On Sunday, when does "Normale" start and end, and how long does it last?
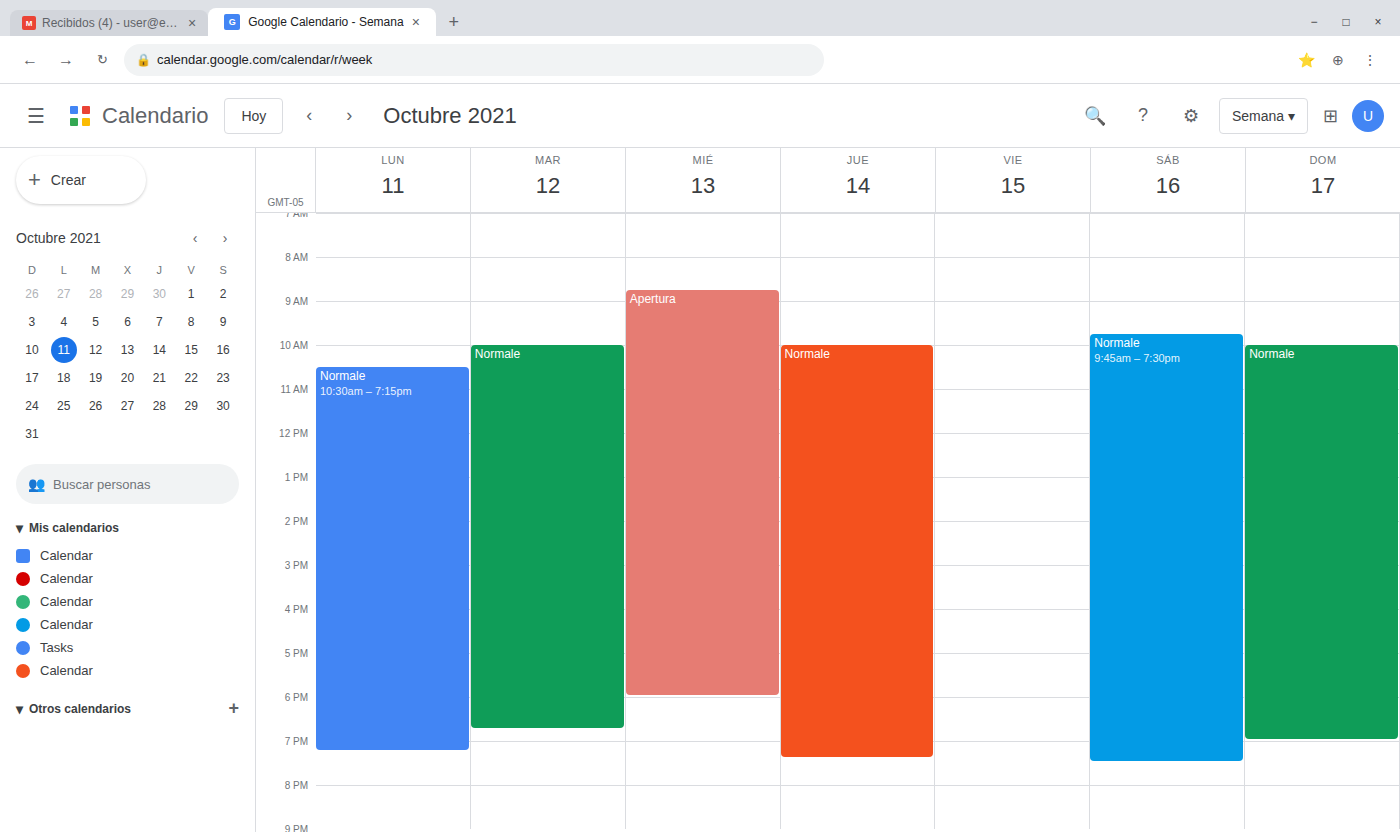
10:00 AM to 7:00 PM, 9 hours